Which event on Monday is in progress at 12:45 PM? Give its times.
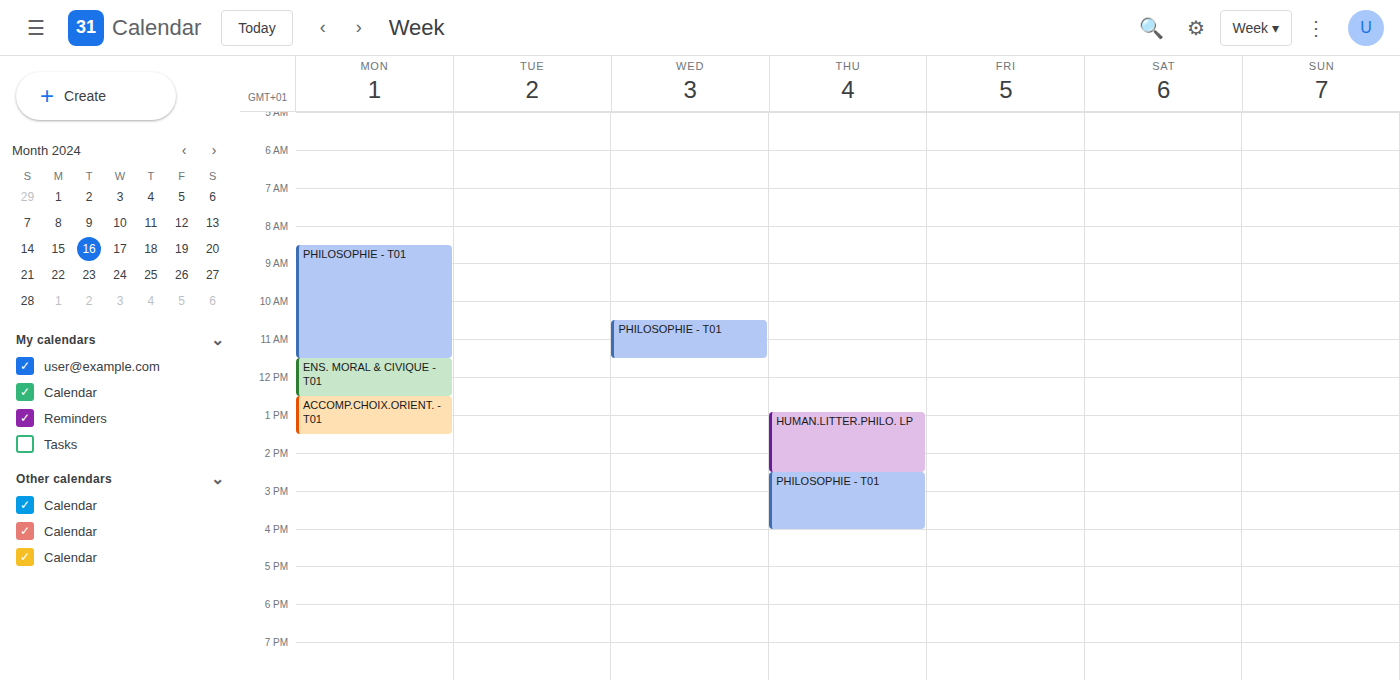
"ACCOMP.CHOIX.ORIENT. - T01", 12:30 PM to 1:30 PM